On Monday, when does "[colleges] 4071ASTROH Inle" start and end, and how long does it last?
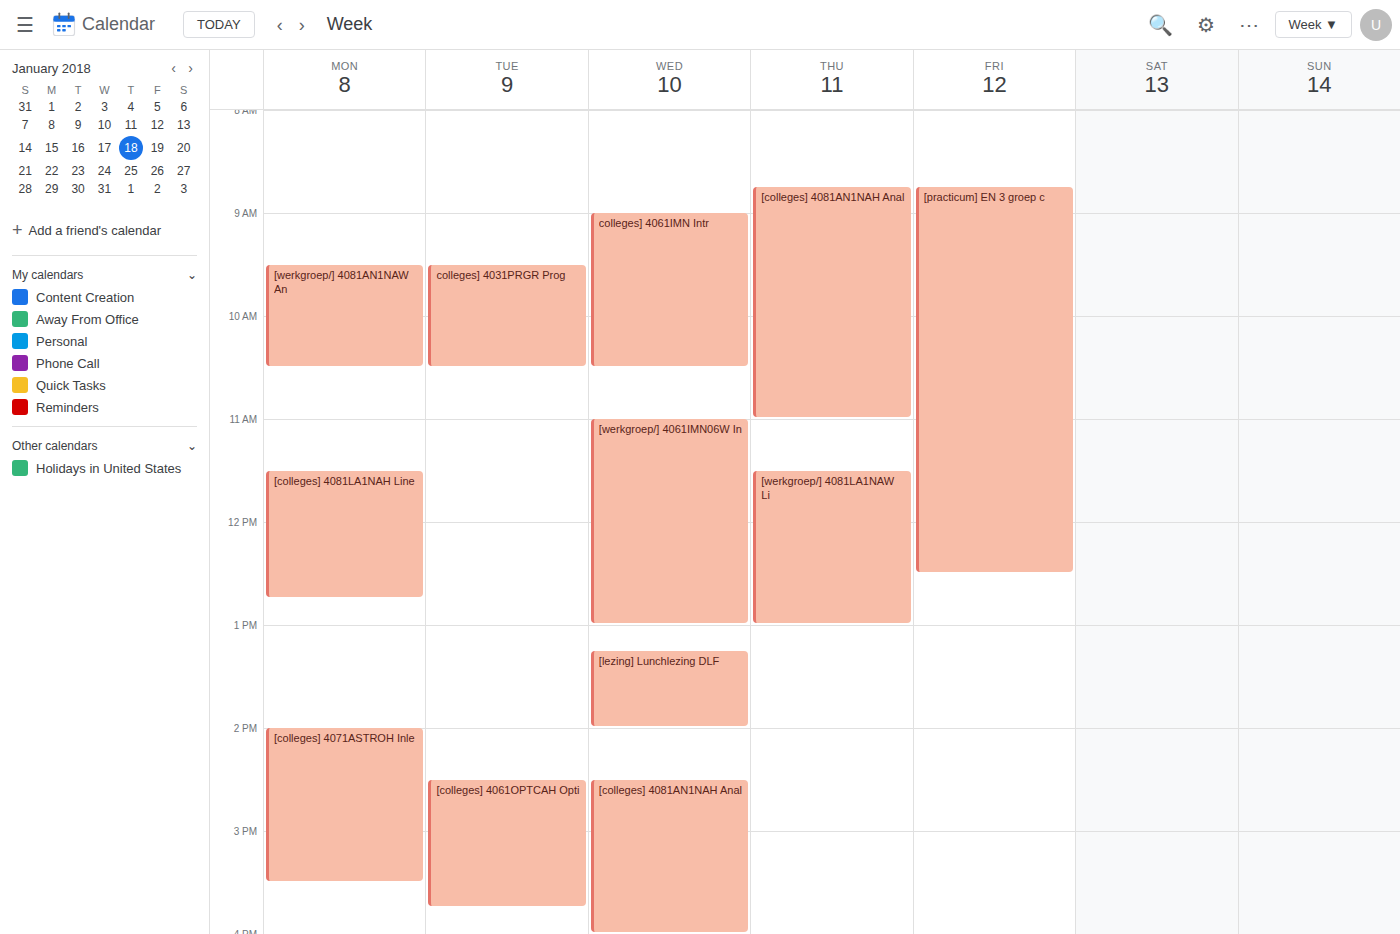
2:00 PM to 3:30 PM, 1 hour 30 minutes